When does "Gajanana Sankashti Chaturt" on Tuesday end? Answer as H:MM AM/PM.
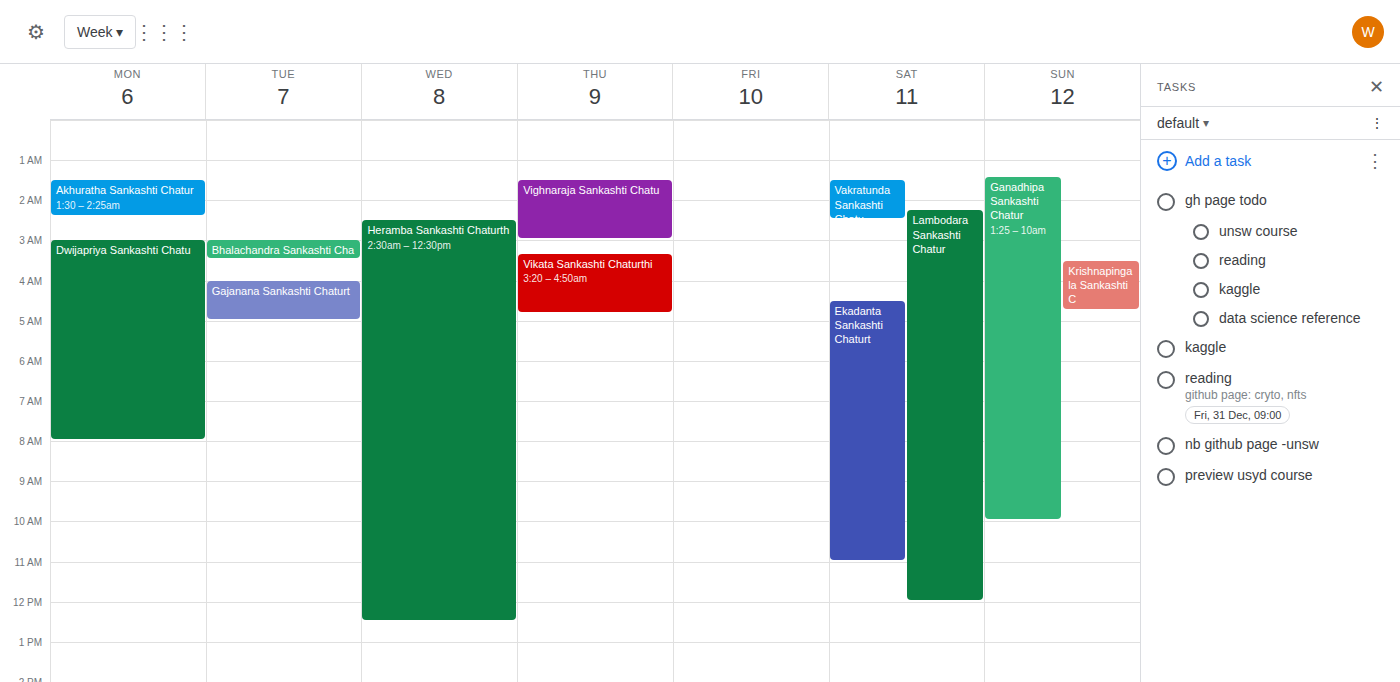
5:00 AM